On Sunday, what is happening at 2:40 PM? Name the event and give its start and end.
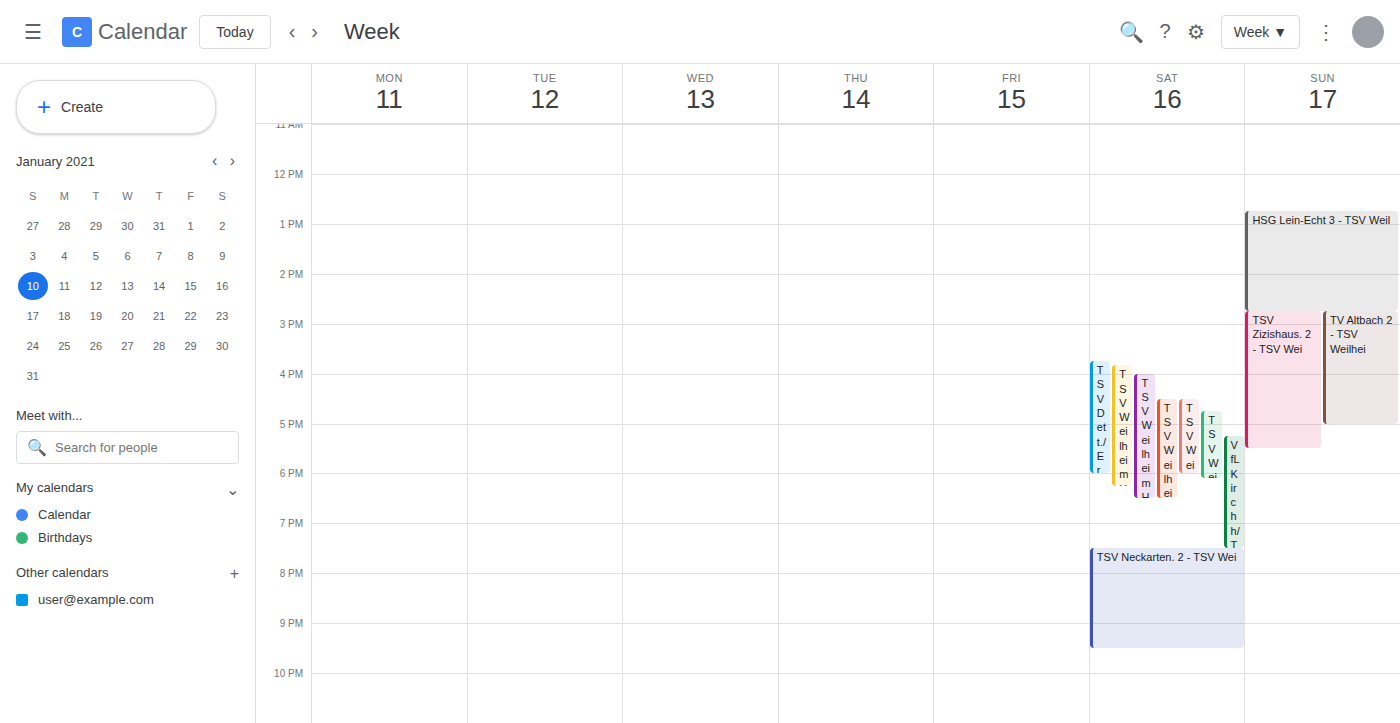
"HSG Lein-Echt 3 - TSV Weil", 12:45 PM to 2:45 PM